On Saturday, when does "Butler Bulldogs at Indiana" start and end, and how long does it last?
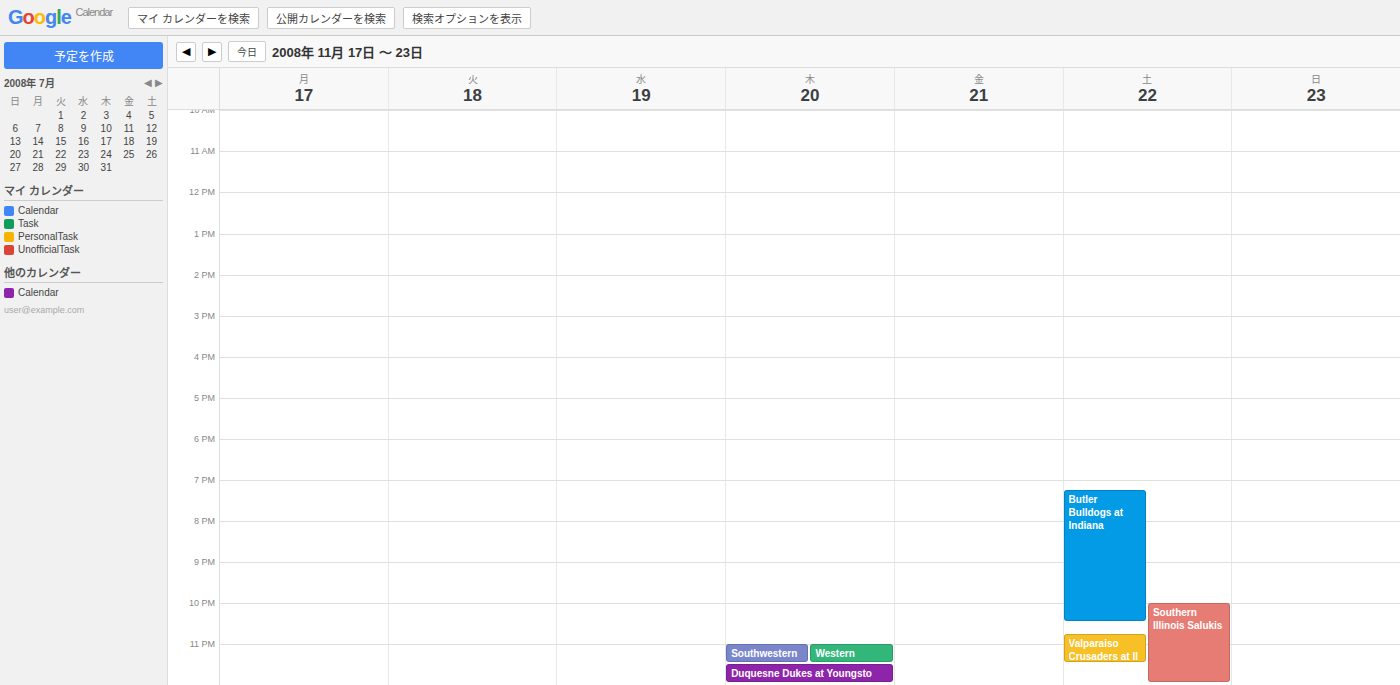
19:15 to 22:30, 3 hours 15 minutes